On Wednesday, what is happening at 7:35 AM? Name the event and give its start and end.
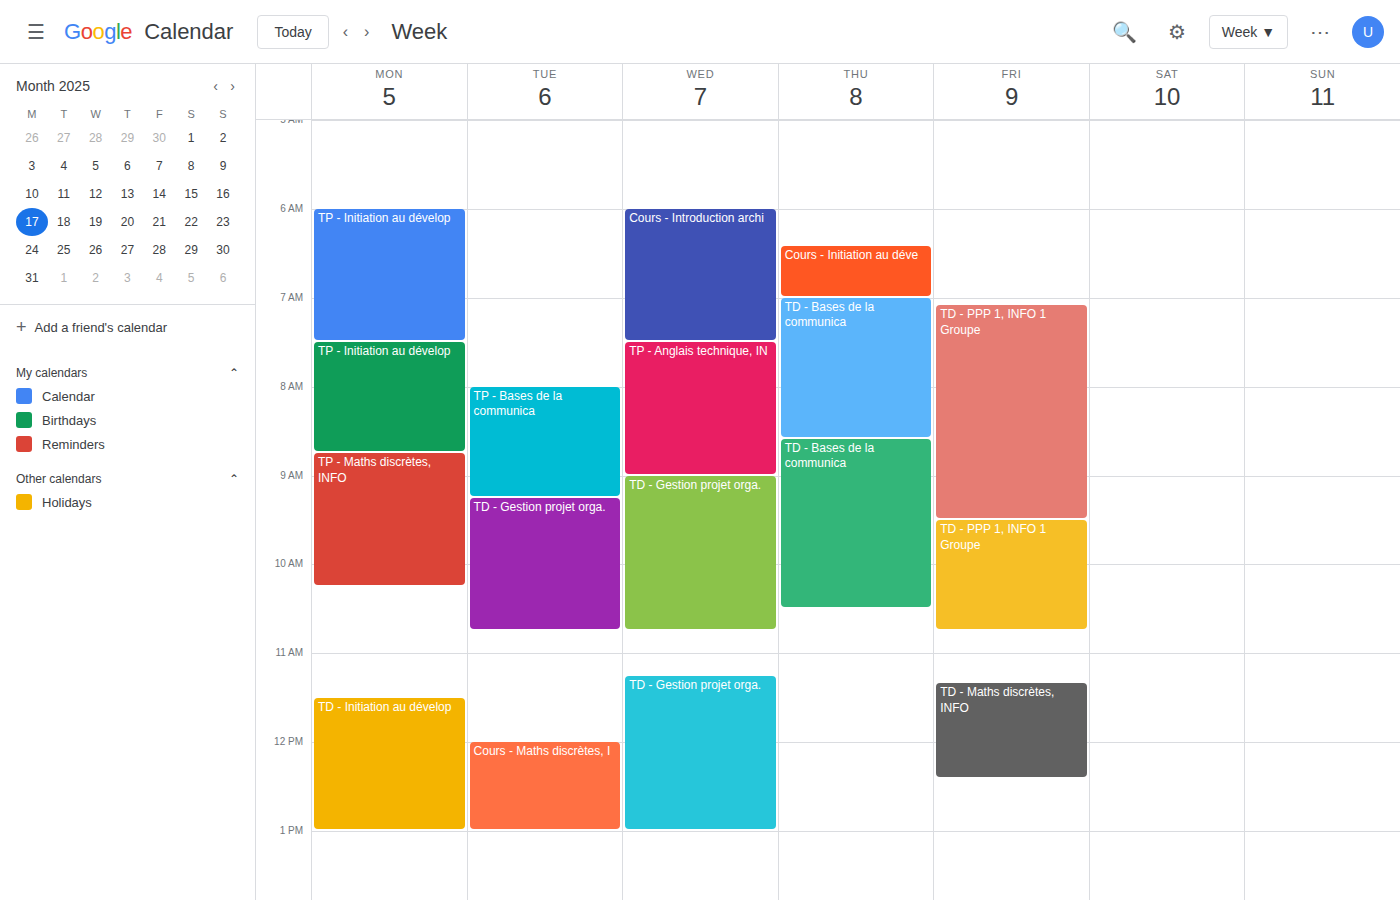
"TP - Anglais technique, IN", 7:30 AM to 9:00 AM